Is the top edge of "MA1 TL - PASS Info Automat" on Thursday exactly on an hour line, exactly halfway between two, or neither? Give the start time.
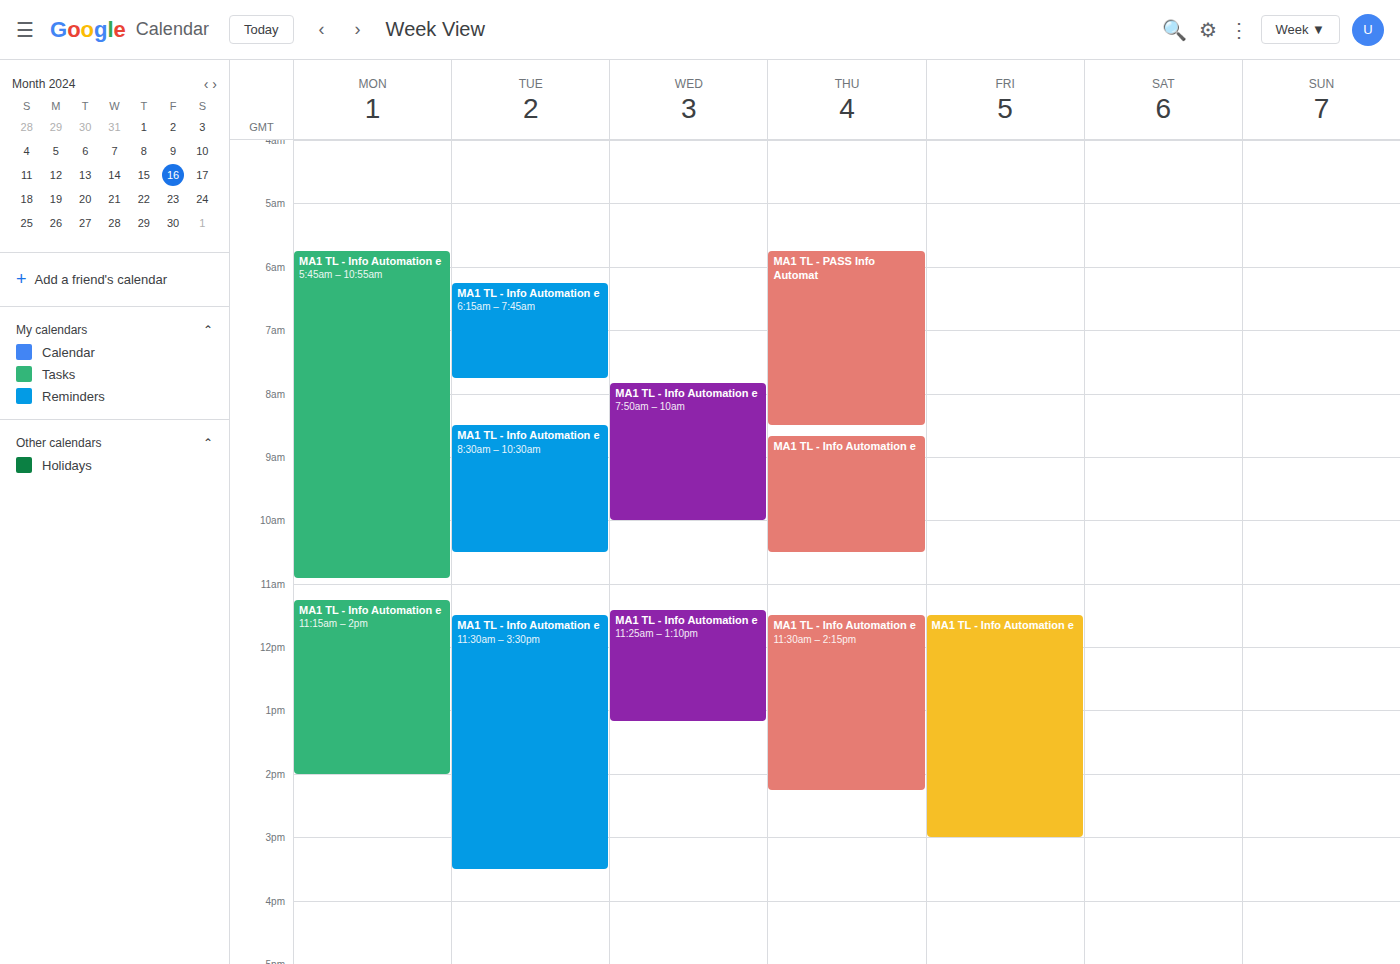
05:45 -- neither: three quarters of the way from the 05:00 line to the 06:00 line.